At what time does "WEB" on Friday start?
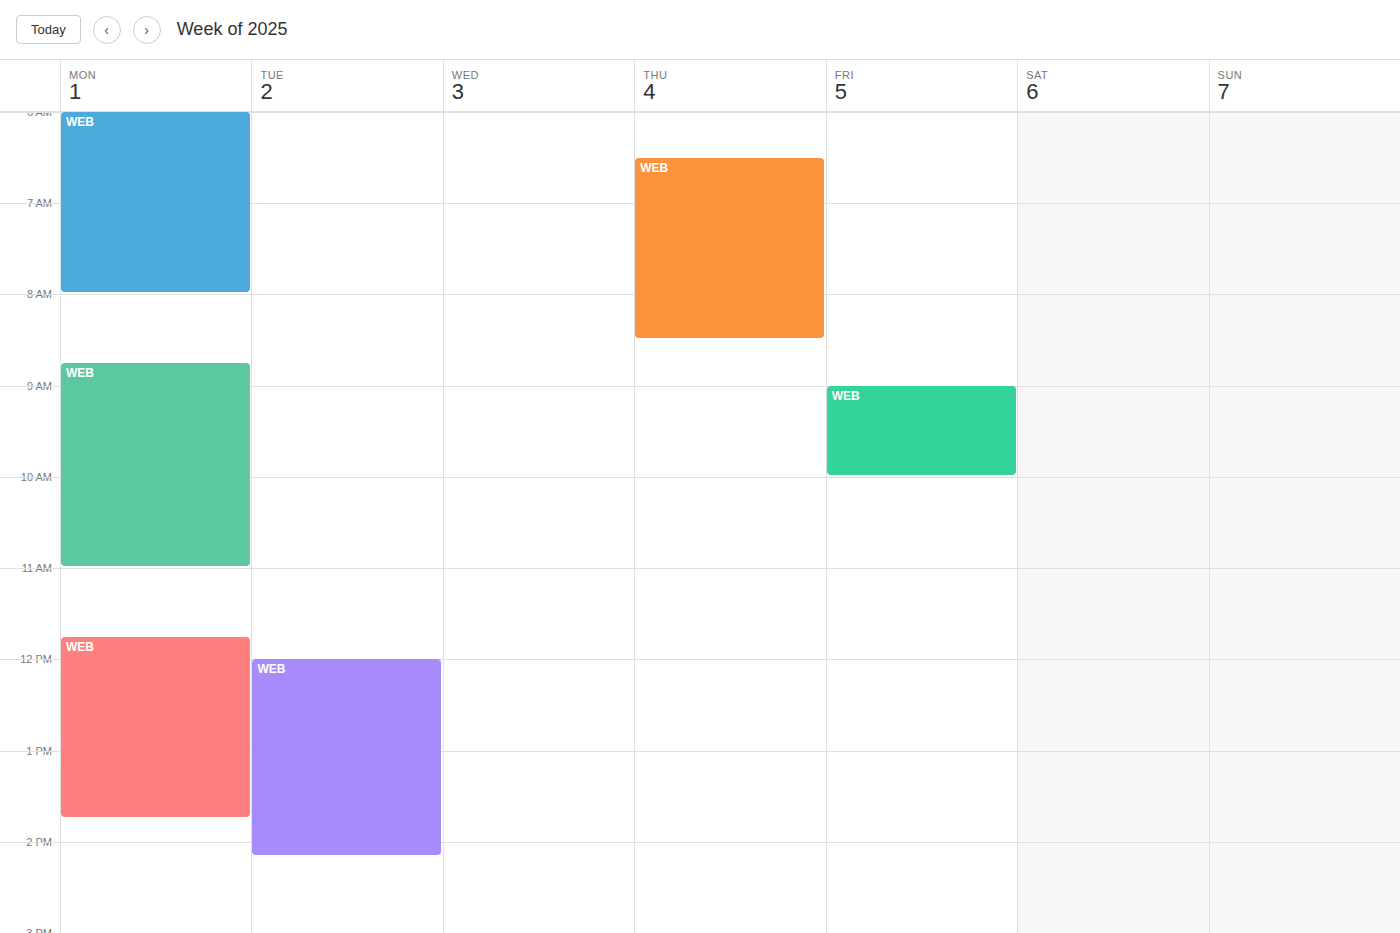
9:00 AM